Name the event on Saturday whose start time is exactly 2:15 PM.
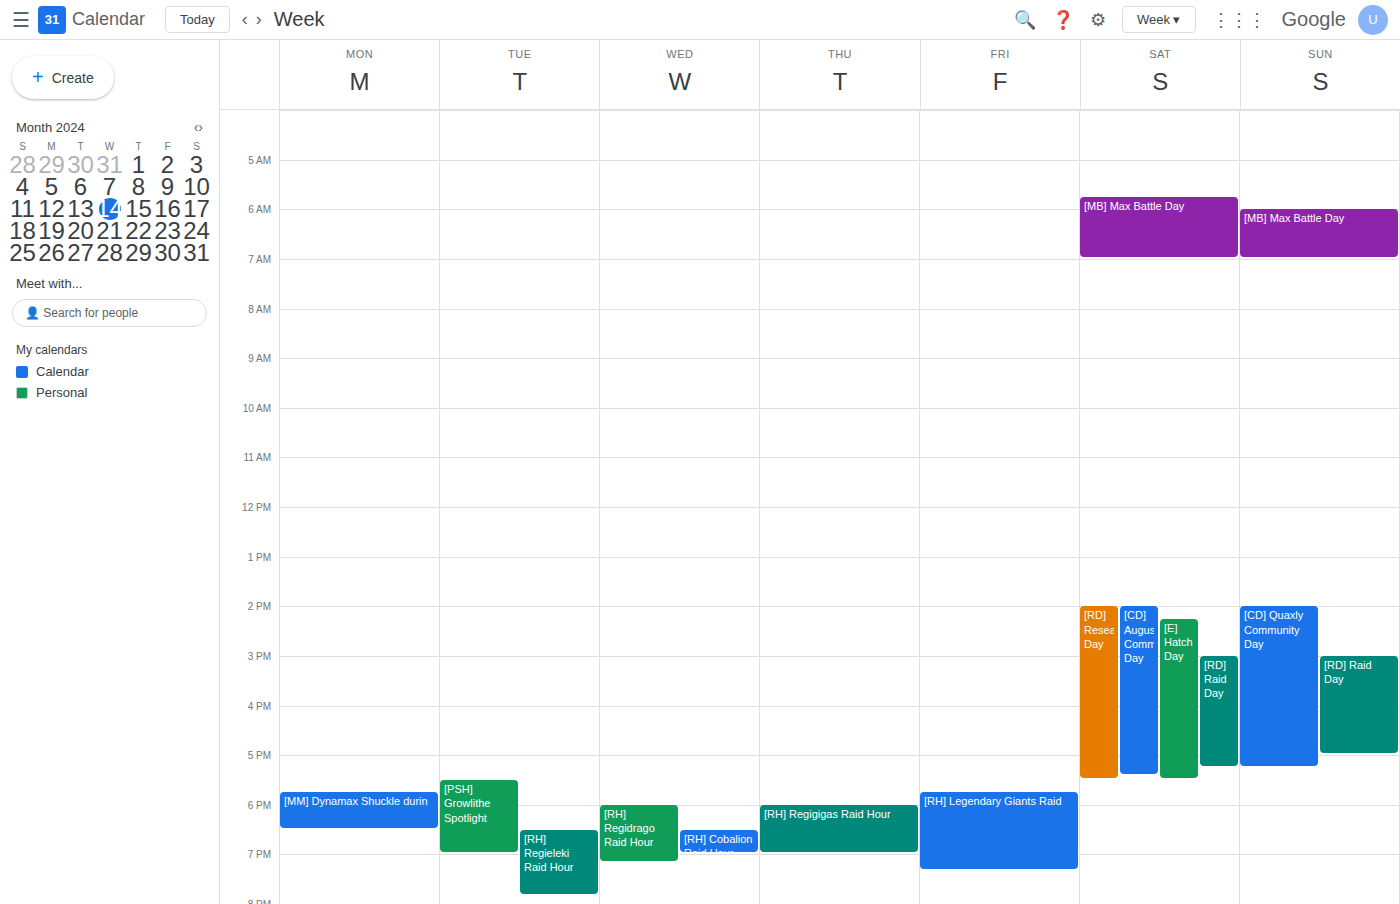
"[E] Hatch Day"